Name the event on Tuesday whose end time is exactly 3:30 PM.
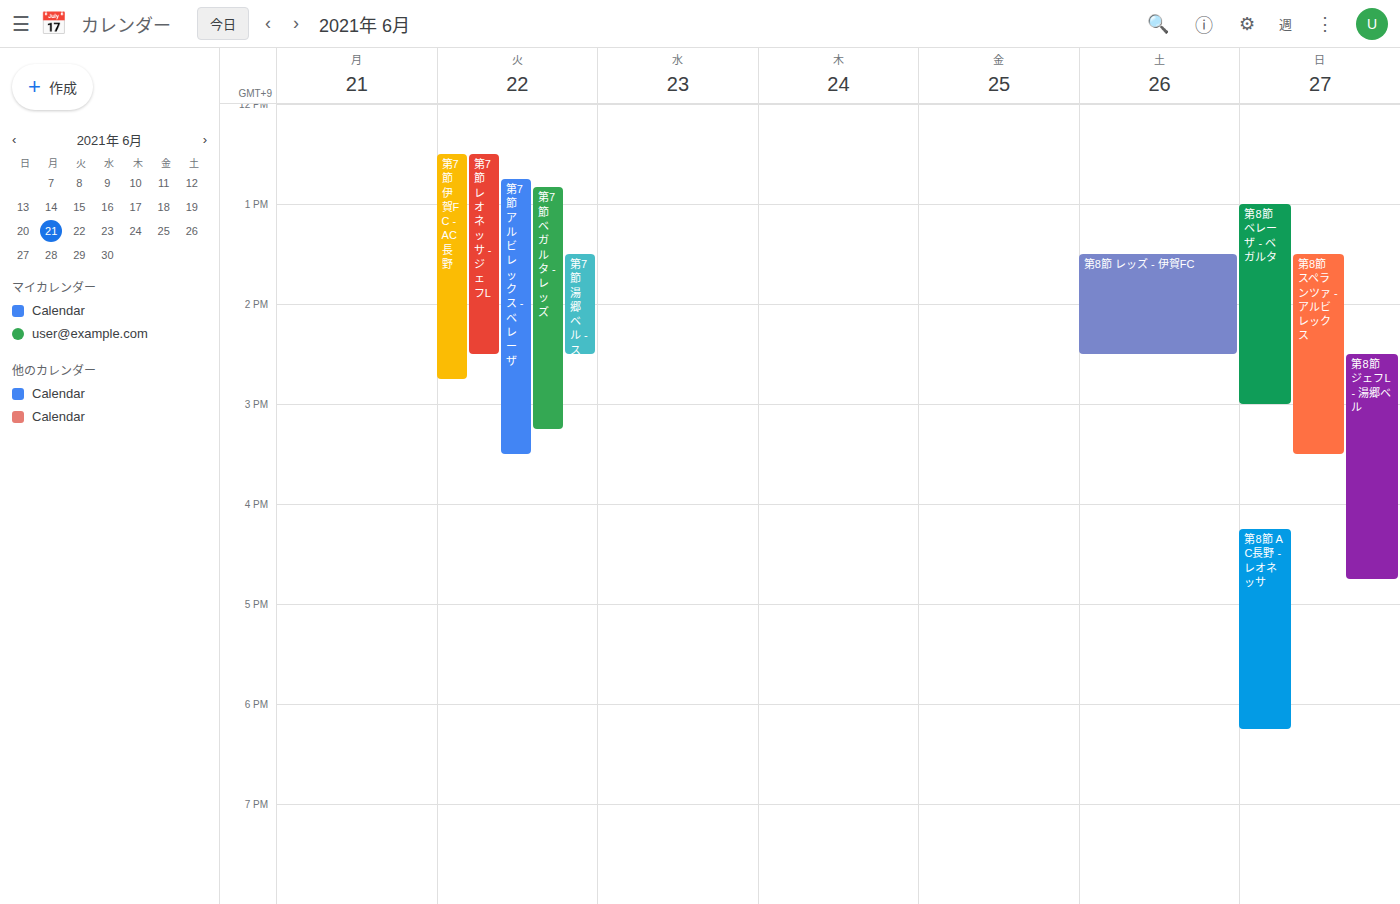
"第7節 アルビレックス - ベレーザ"